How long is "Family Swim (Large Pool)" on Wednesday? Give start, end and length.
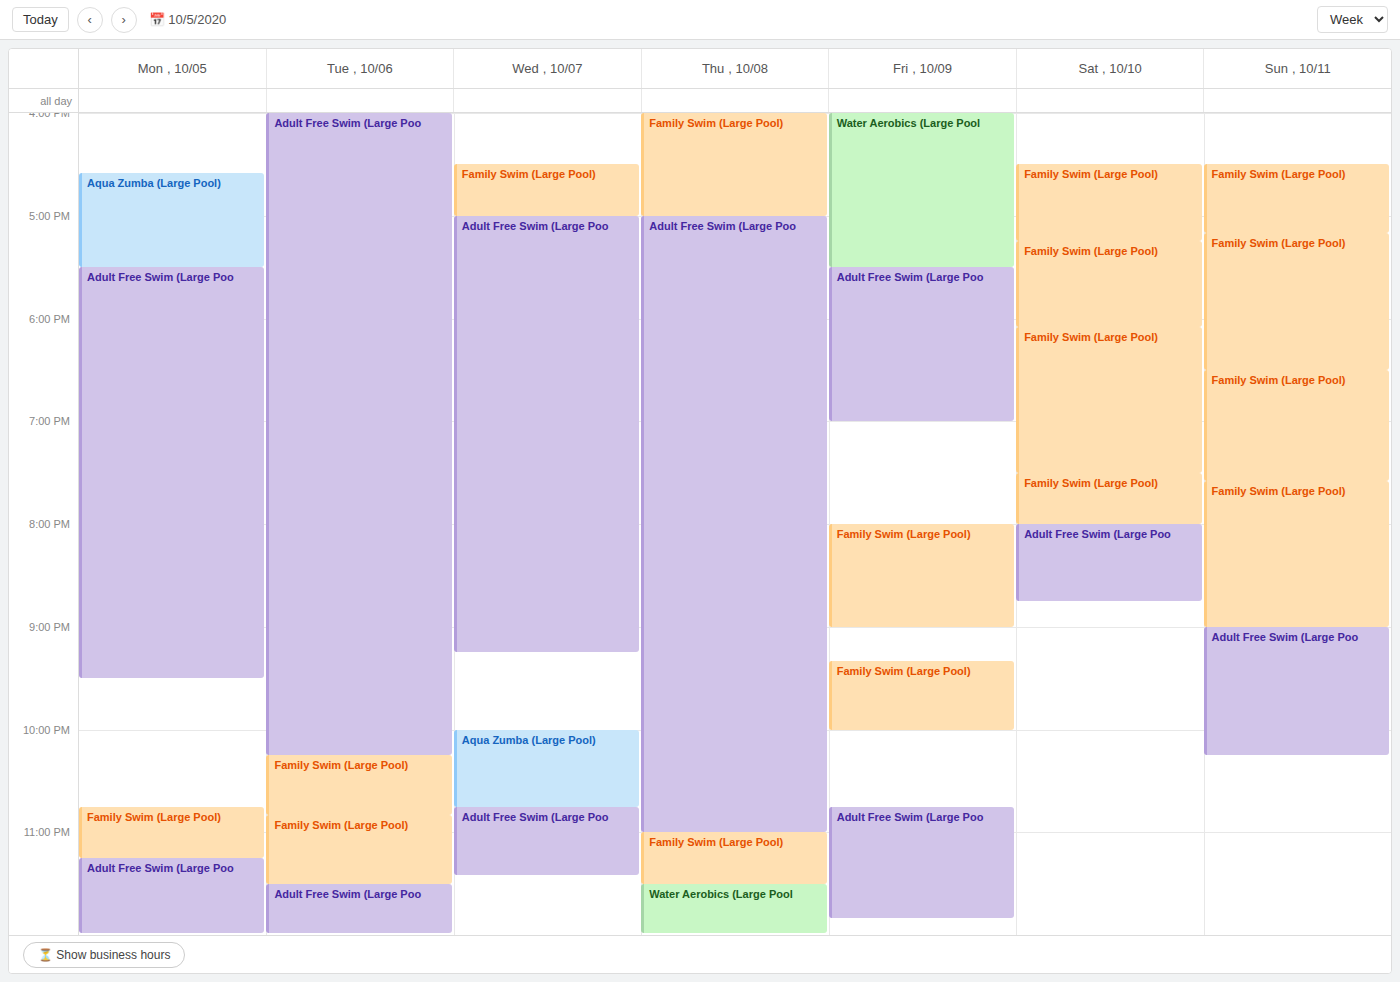
4:30 PM to 5:00 PM, 30 minutes